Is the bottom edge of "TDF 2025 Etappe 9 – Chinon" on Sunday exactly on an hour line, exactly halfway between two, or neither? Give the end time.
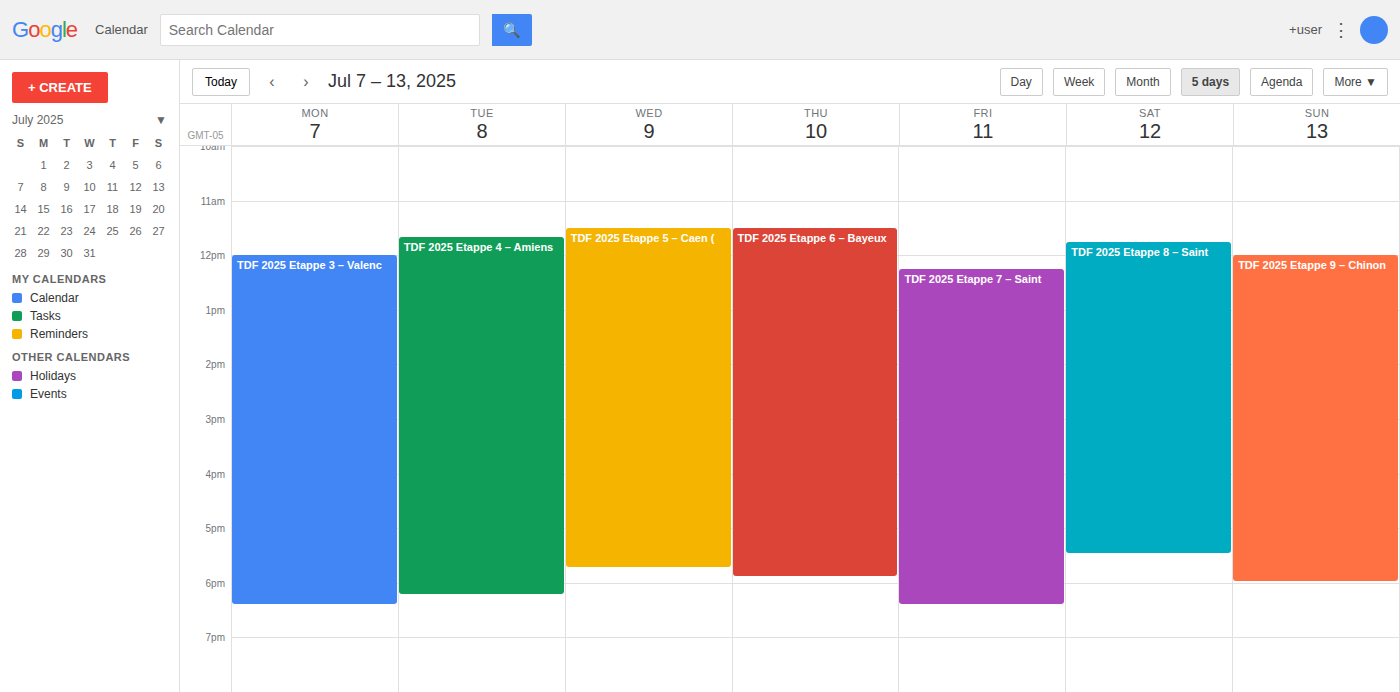
6:00 PM -- exactly on the 6 PM line.